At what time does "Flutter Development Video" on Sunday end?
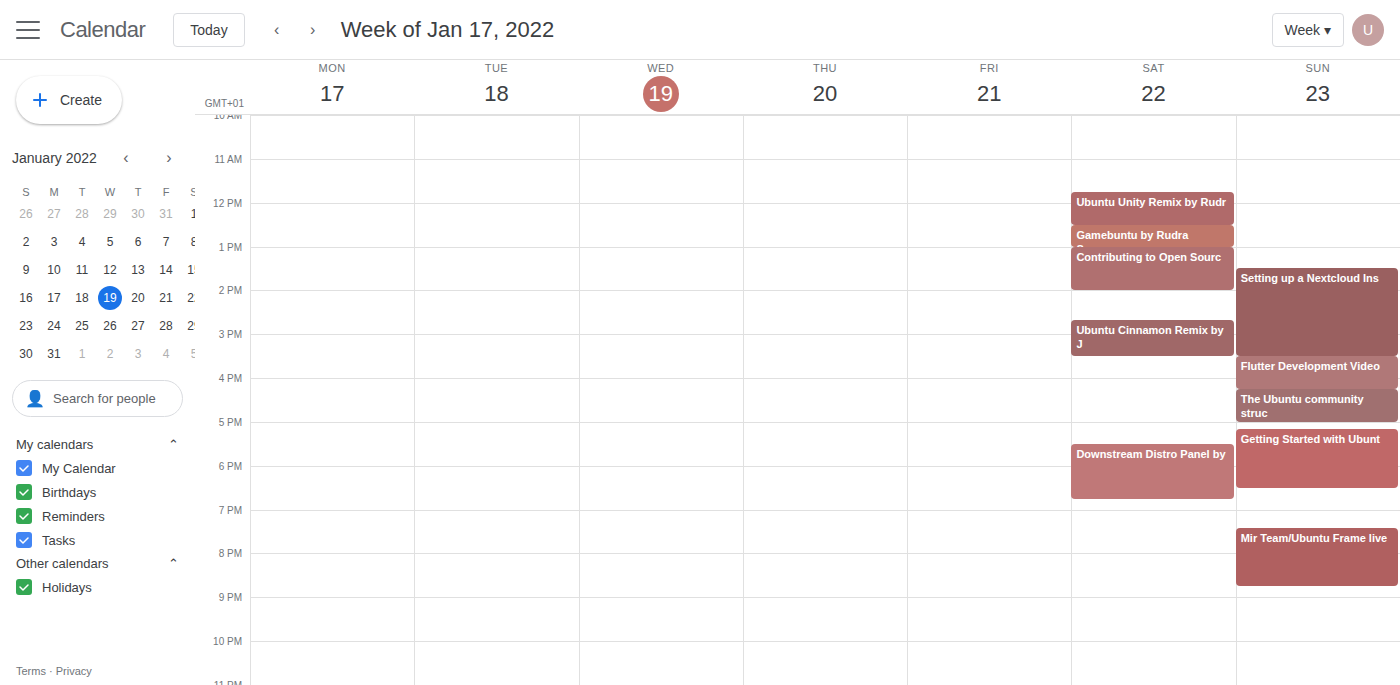
4:15 PM